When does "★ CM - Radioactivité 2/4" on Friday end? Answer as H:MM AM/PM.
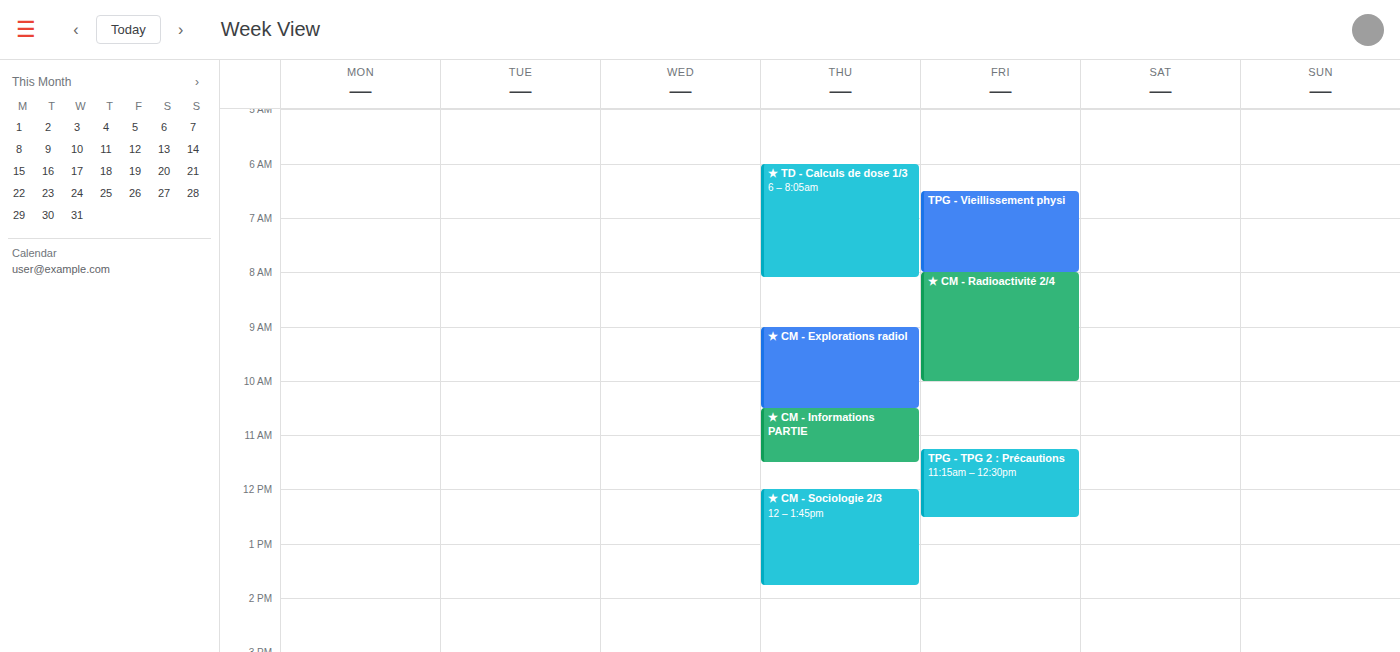
10:00 AM